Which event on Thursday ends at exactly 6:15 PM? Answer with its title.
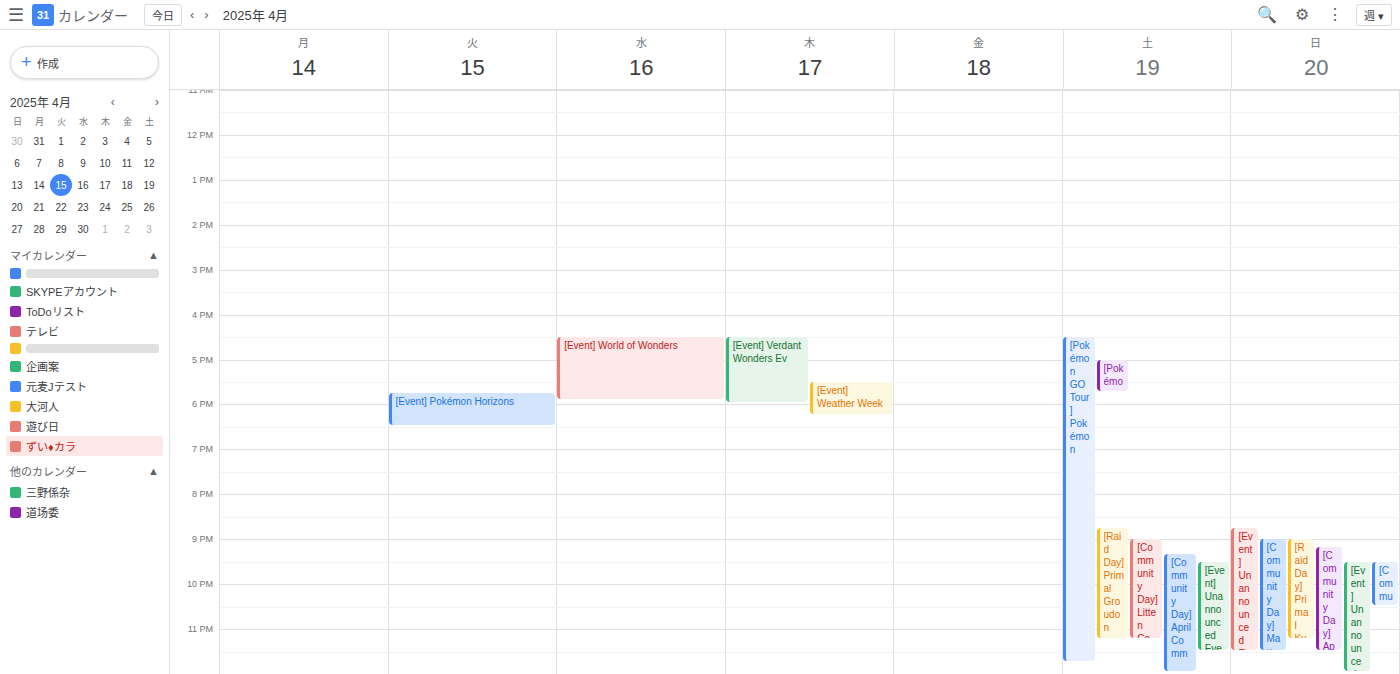
"[Event] Weather Week"